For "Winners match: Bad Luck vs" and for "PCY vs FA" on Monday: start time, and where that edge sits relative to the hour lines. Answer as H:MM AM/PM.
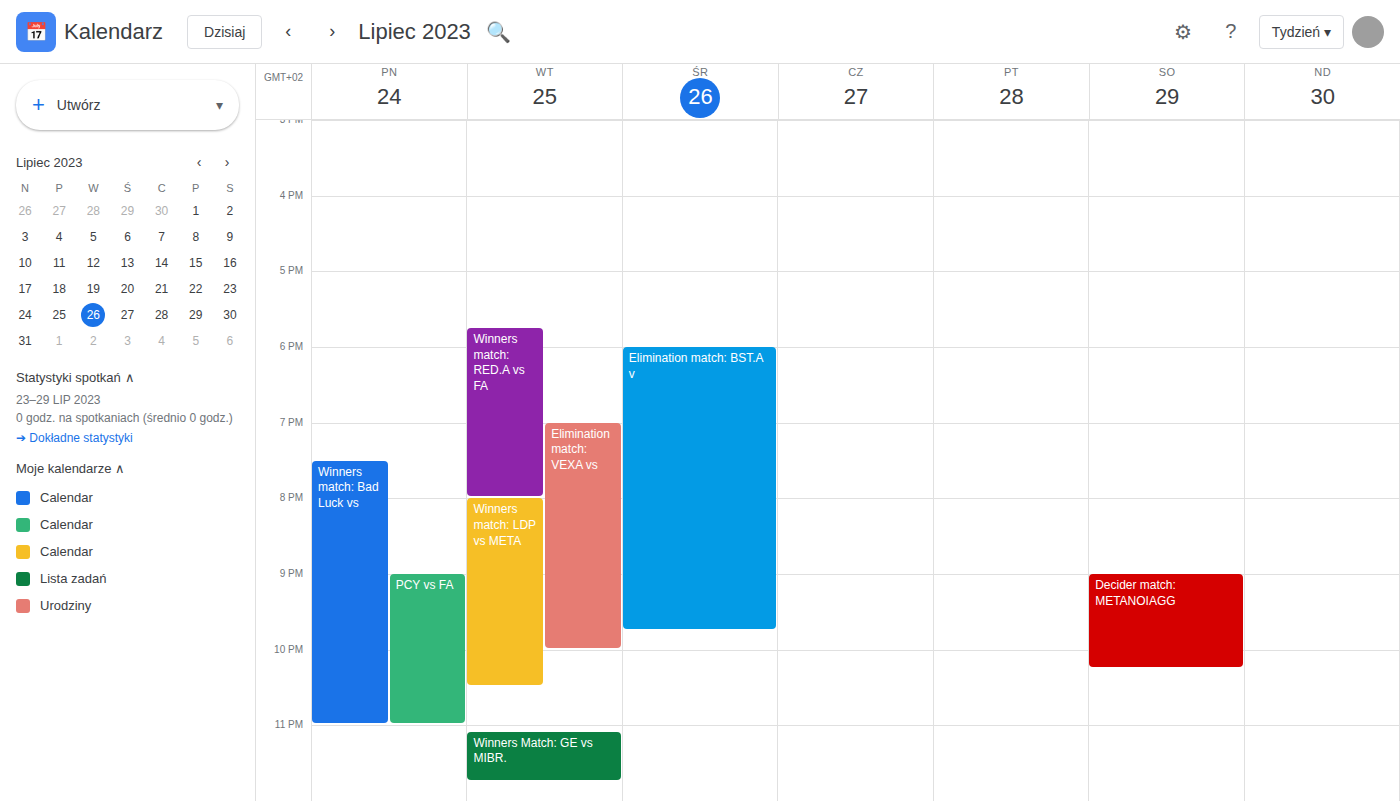
"Winners match: Bad Luck vs": 7:30 PM, halfway between the 7 PM and 8 PM lines. "PCY vs FA": 9:00 PM, exactly on the 9 PM line.